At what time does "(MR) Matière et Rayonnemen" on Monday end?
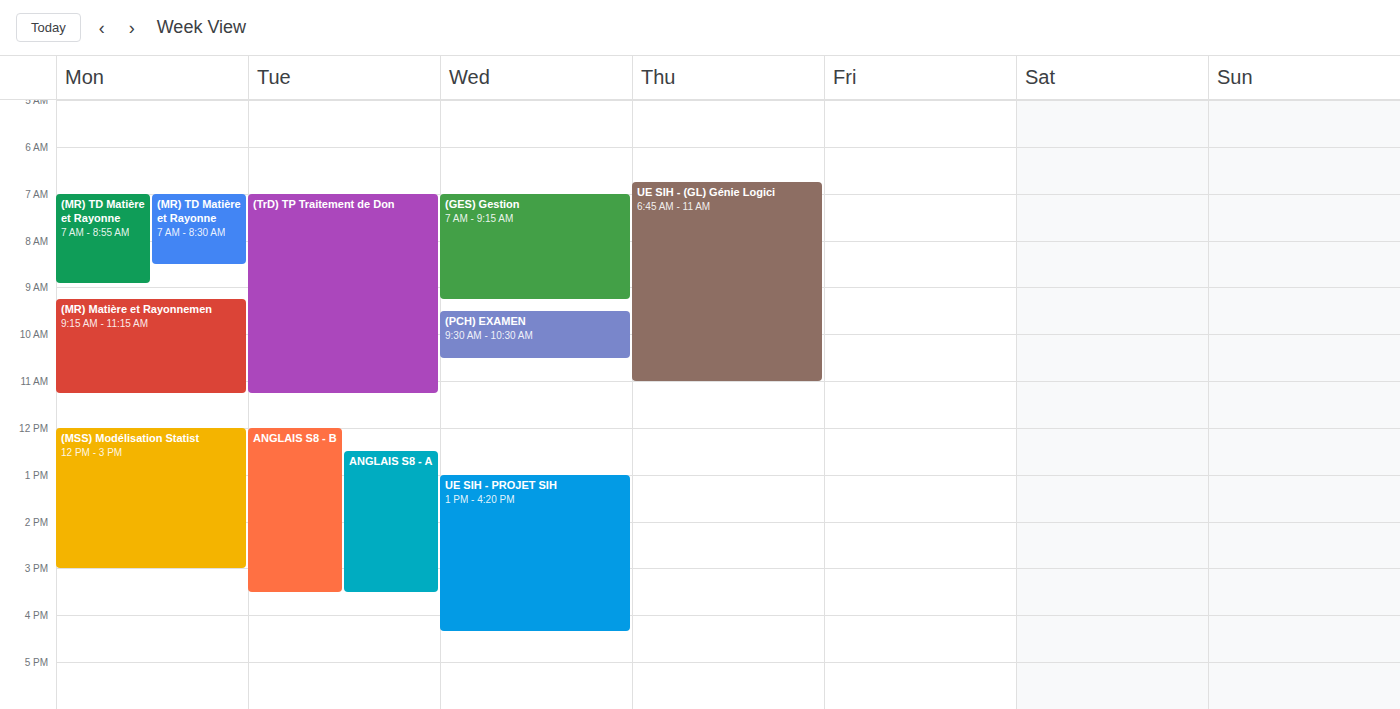
11:15 AM